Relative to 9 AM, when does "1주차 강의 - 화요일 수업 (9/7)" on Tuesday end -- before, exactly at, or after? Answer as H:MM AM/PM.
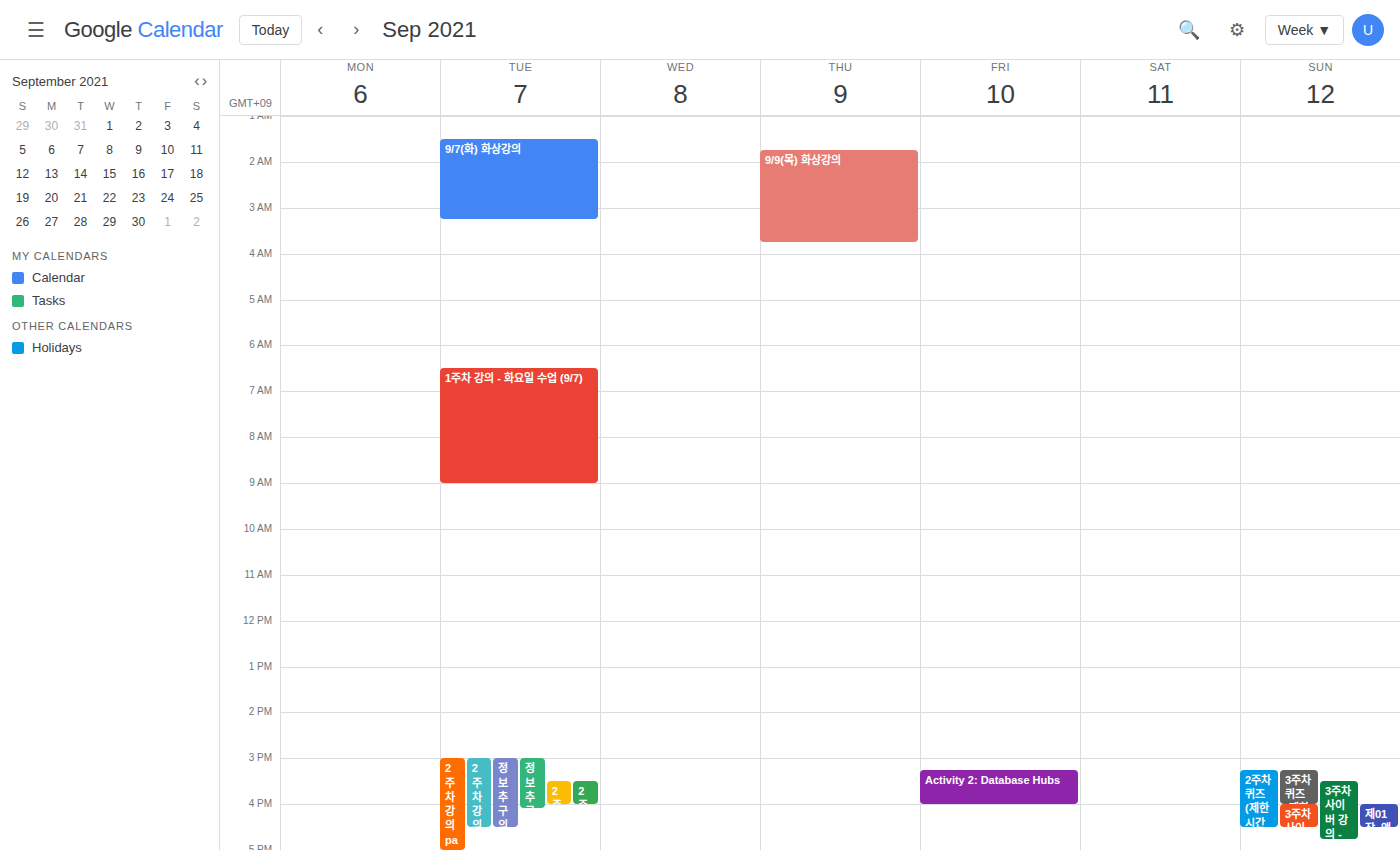
9:00 AM -- exactly at 9 AM, on the 9 AM line.